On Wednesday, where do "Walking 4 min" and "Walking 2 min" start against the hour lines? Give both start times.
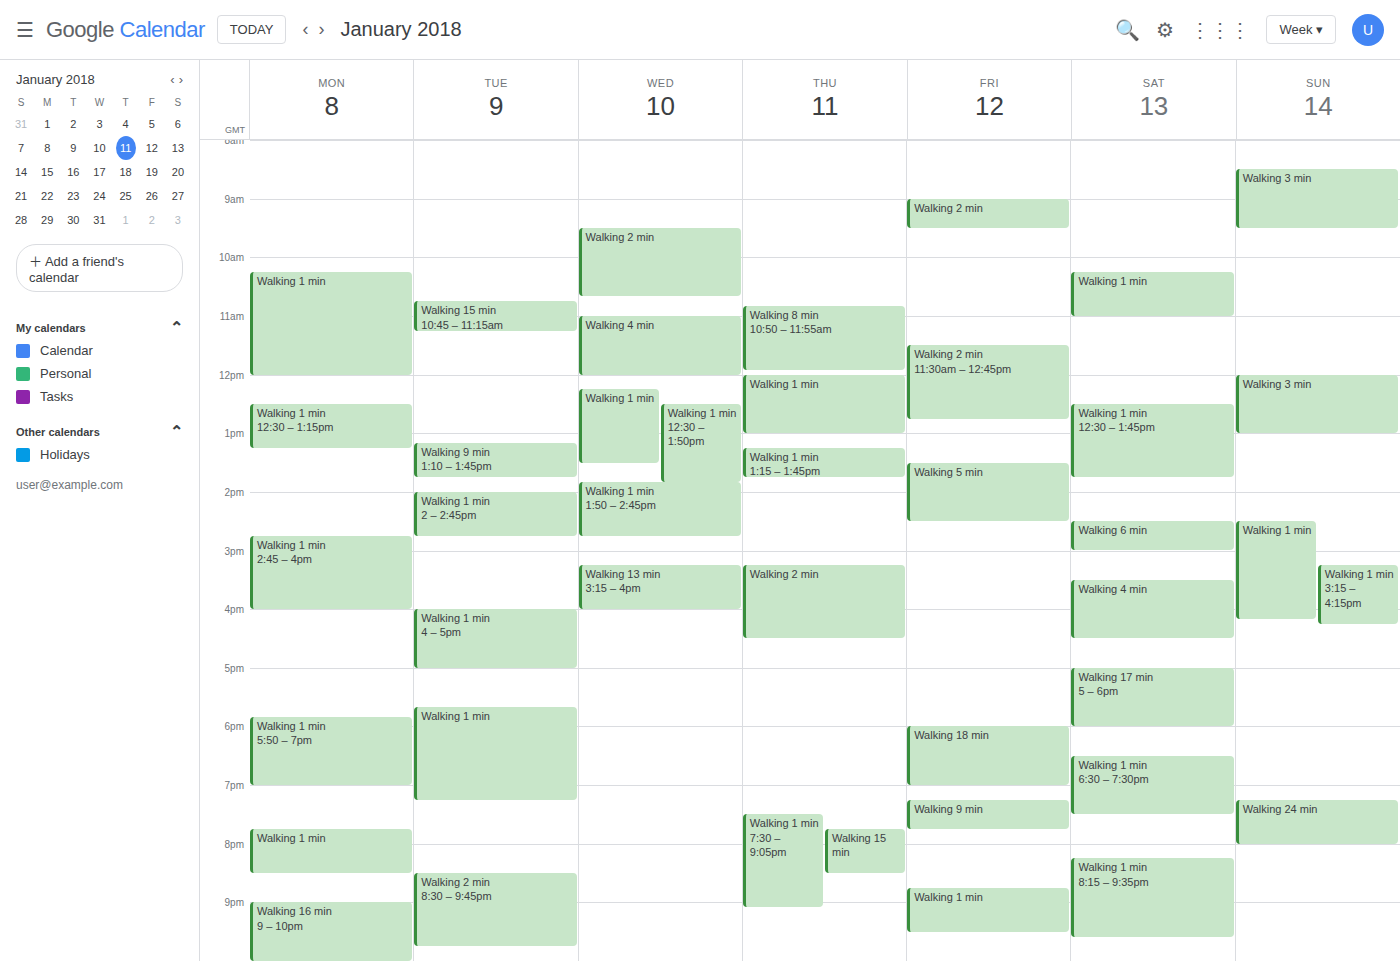
"Walking 4 min": 11:00, exactly on the 11:00 line. "Walking 2 min": 09:30, halfway between the 09:00 and 10:00 lines.